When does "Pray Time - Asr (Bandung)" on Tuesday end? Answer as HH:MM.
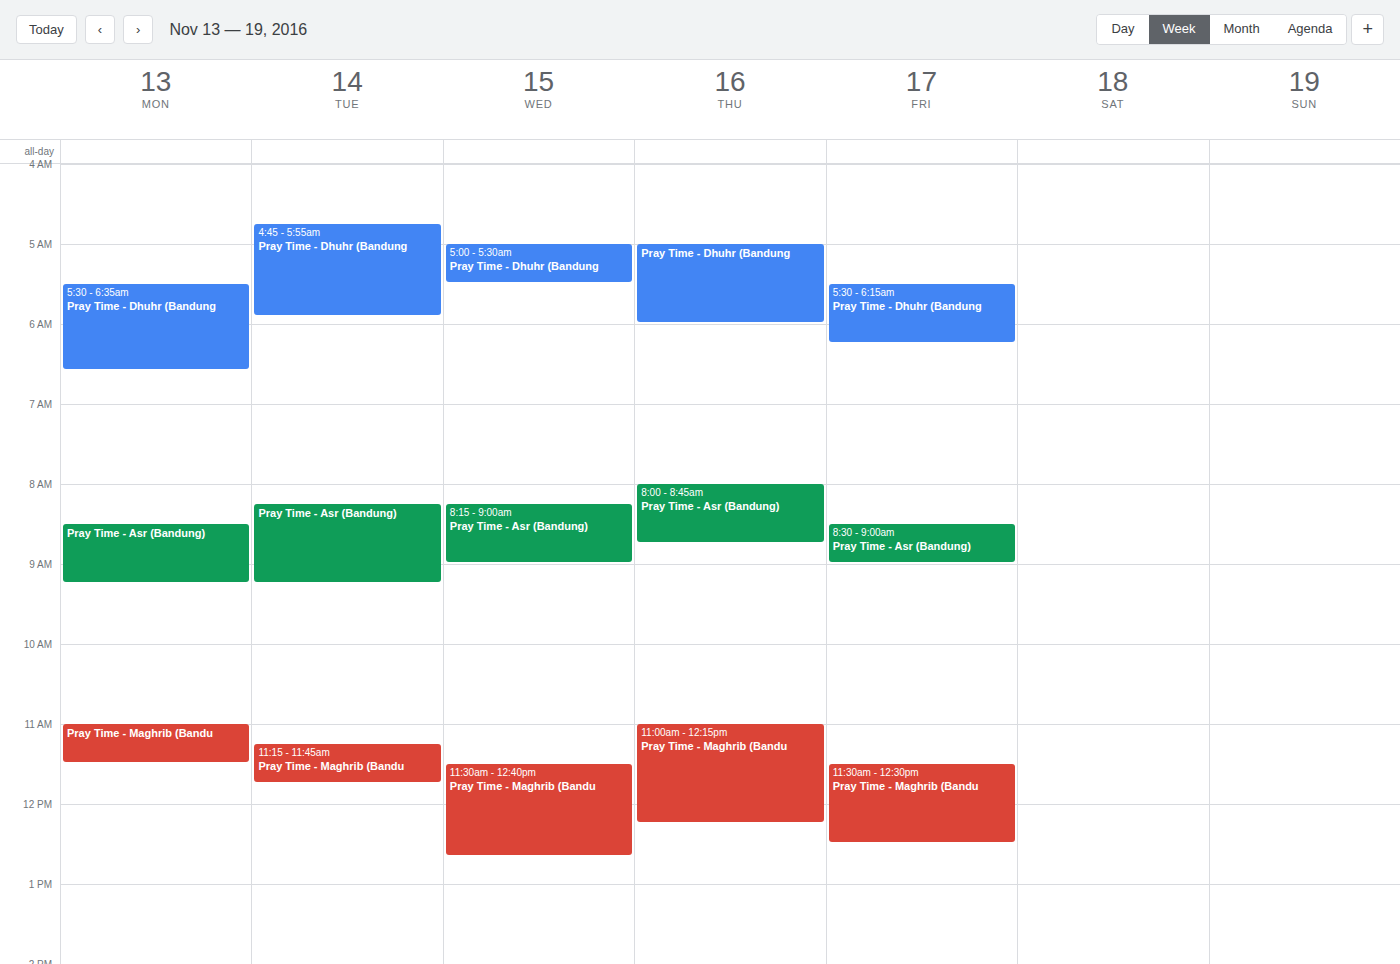
09:15